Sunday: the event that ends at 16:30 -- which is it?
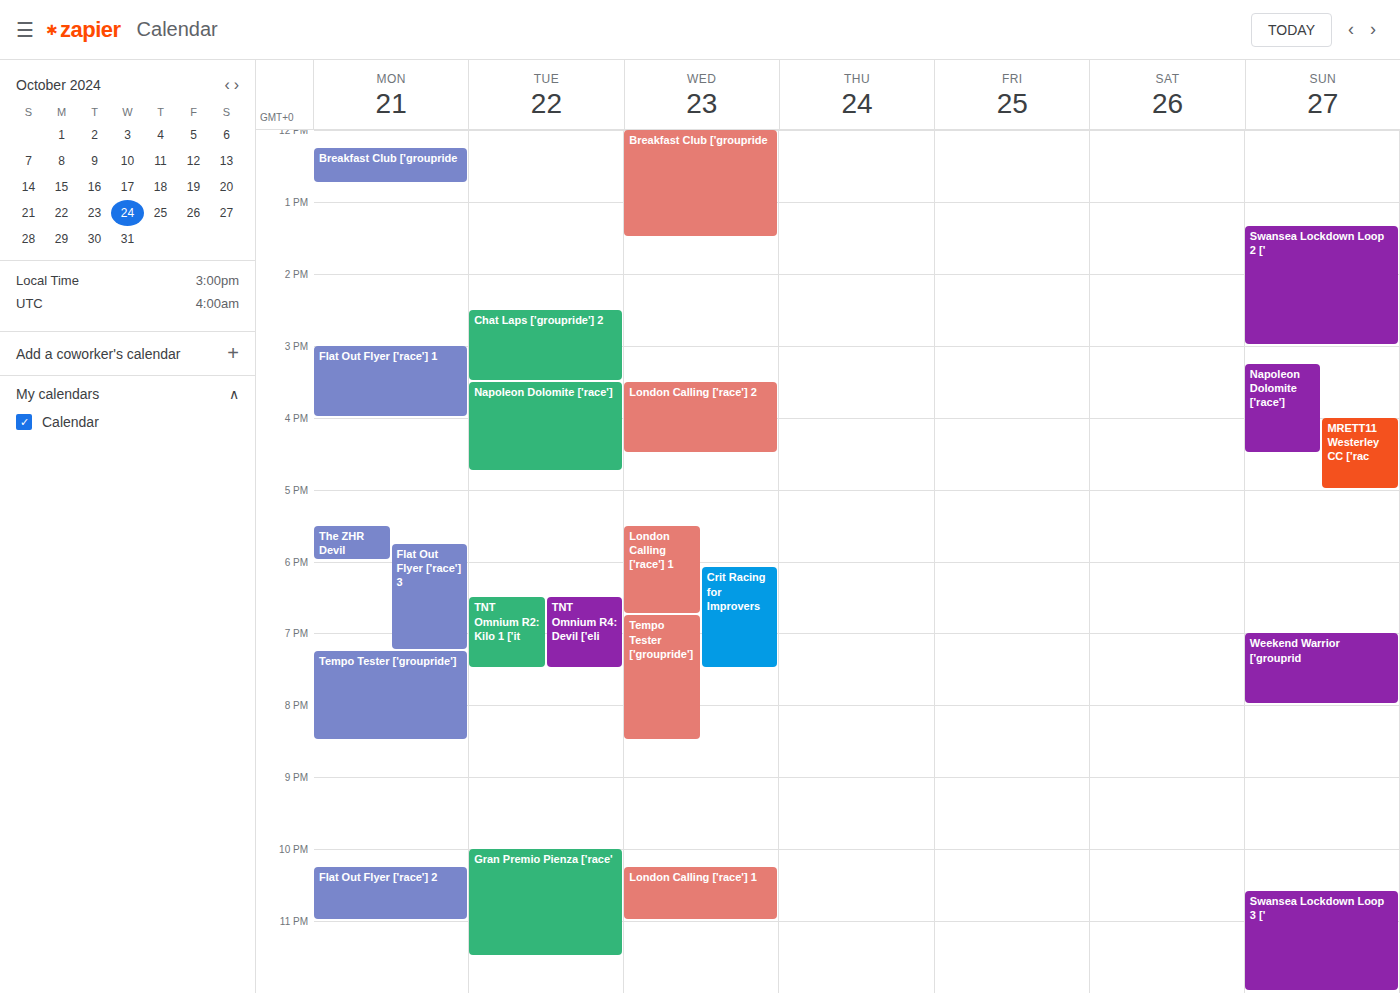
"Napoleon Dolomite ['race']"